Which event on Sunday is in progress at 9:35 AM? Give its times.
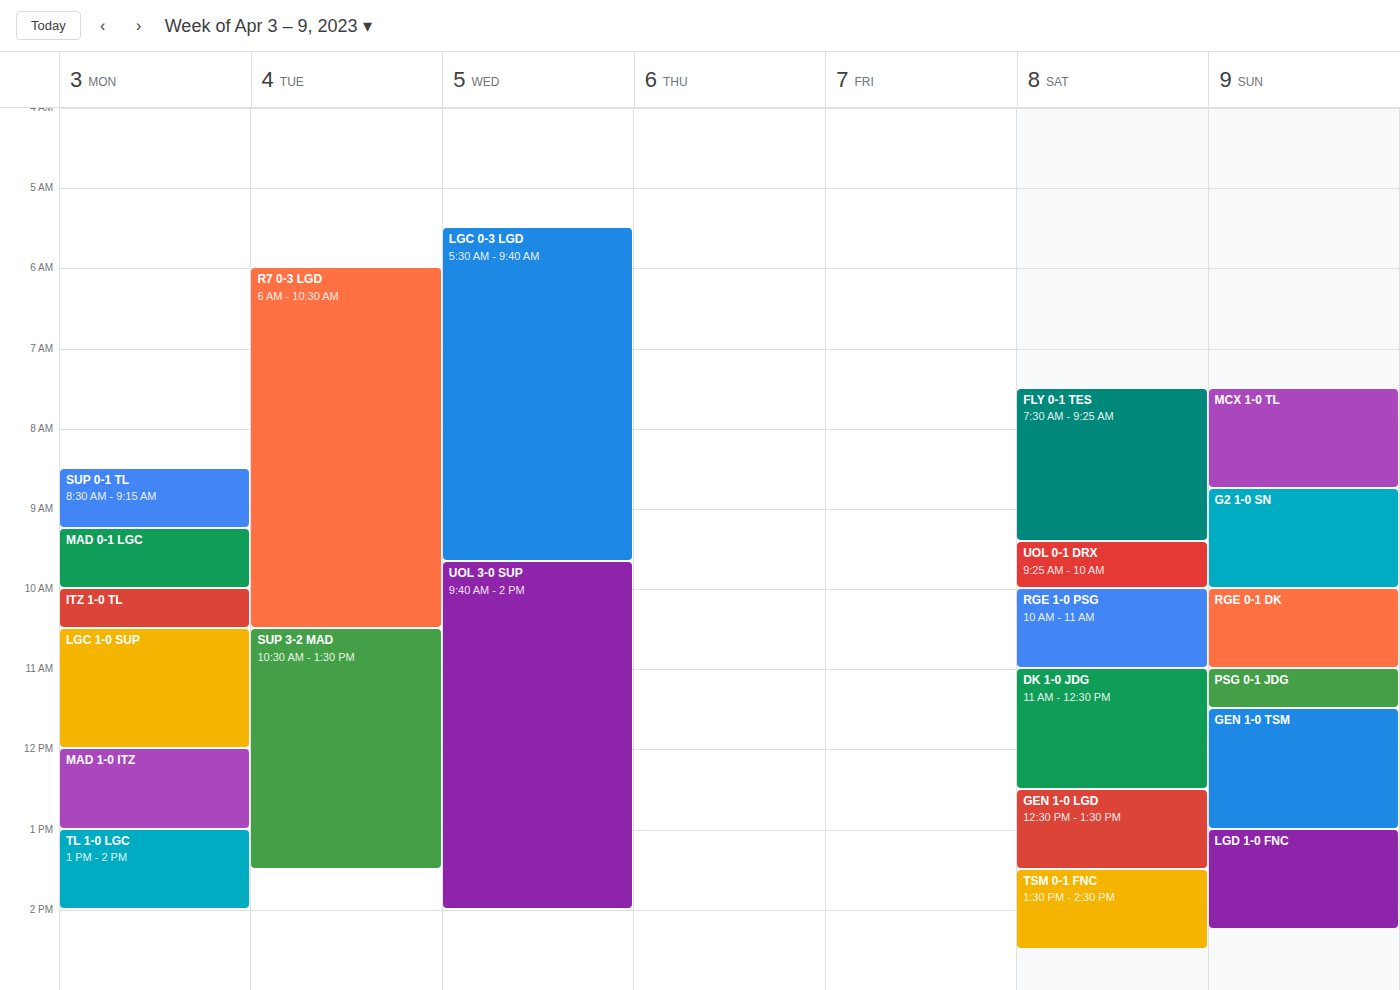
"G2 1-0 SN", 8:45 AM to 10:00 AM